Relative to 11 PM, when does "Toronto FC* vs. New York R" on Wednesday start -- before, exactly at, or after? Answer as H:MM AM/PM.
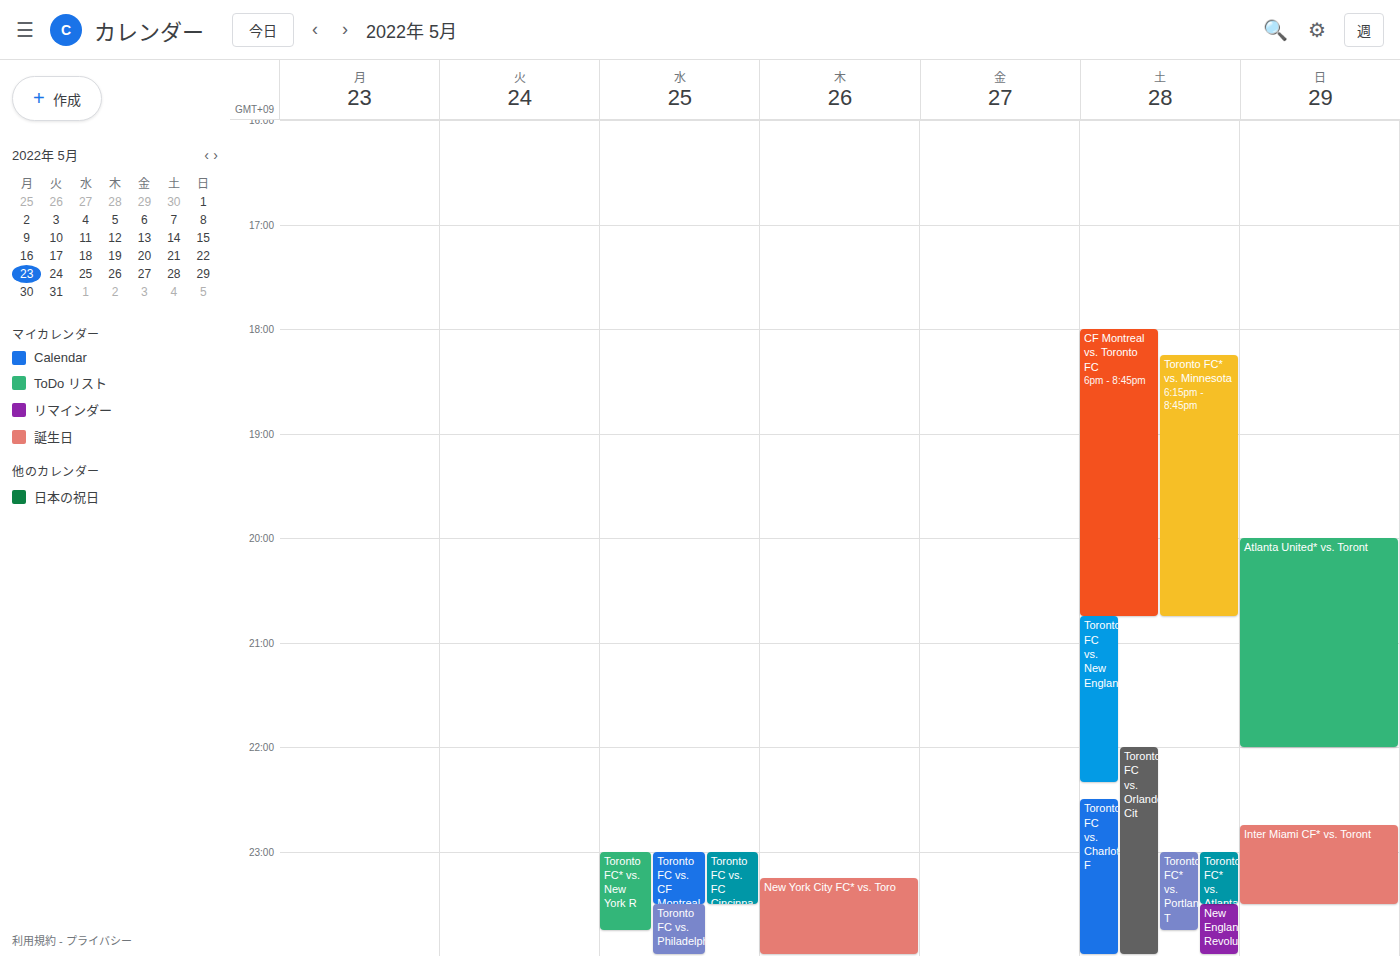
11:00 PM -- exactly at 11 PM, on the 11 PM line.